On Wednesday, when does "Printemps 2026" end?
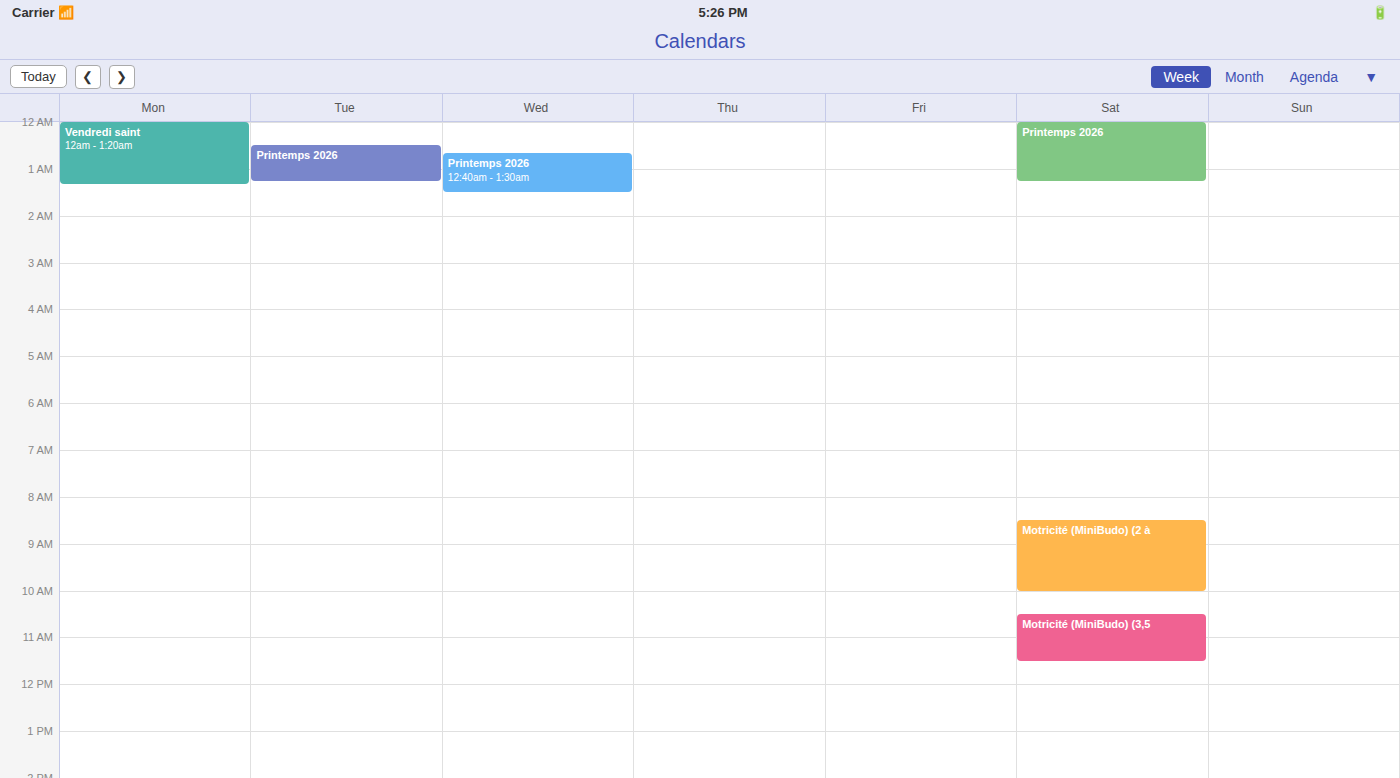
1:30 AM